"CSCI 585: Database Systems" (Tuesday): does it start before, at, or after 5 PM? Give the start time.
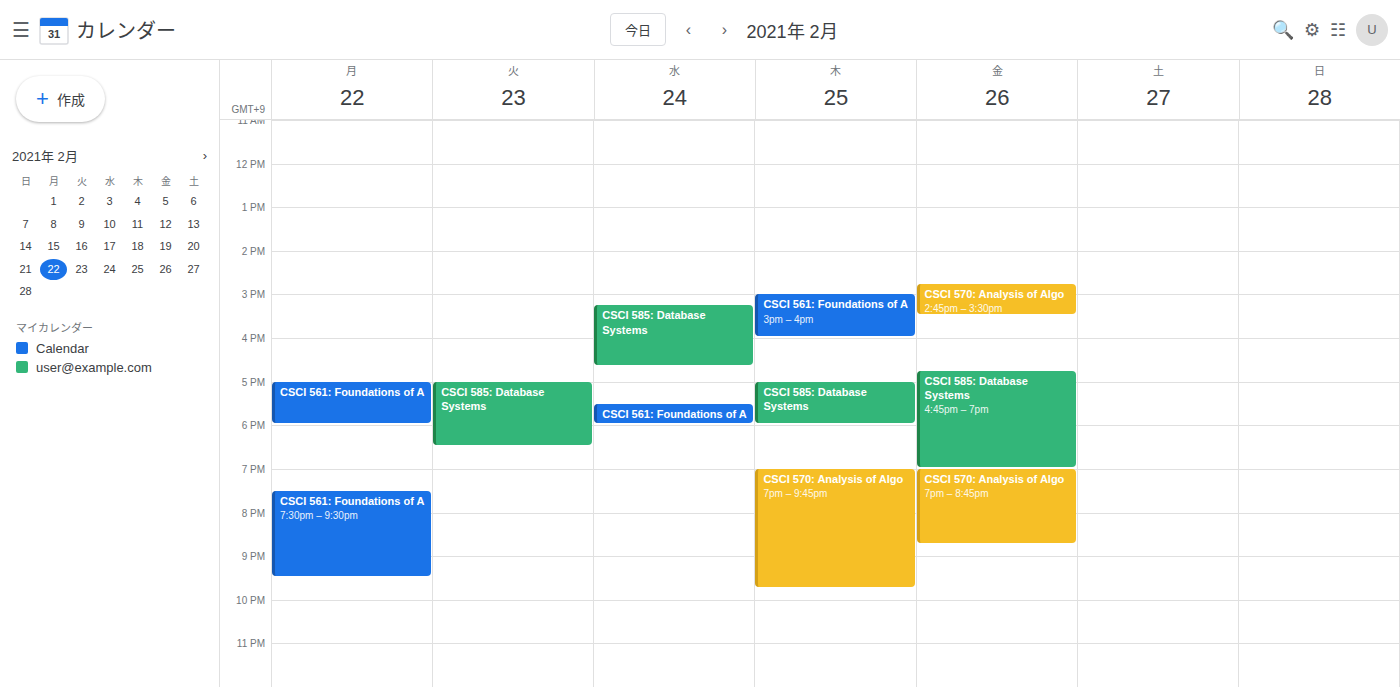
5:00 PM -- exactly at 5 PM, on the 5 PM line.